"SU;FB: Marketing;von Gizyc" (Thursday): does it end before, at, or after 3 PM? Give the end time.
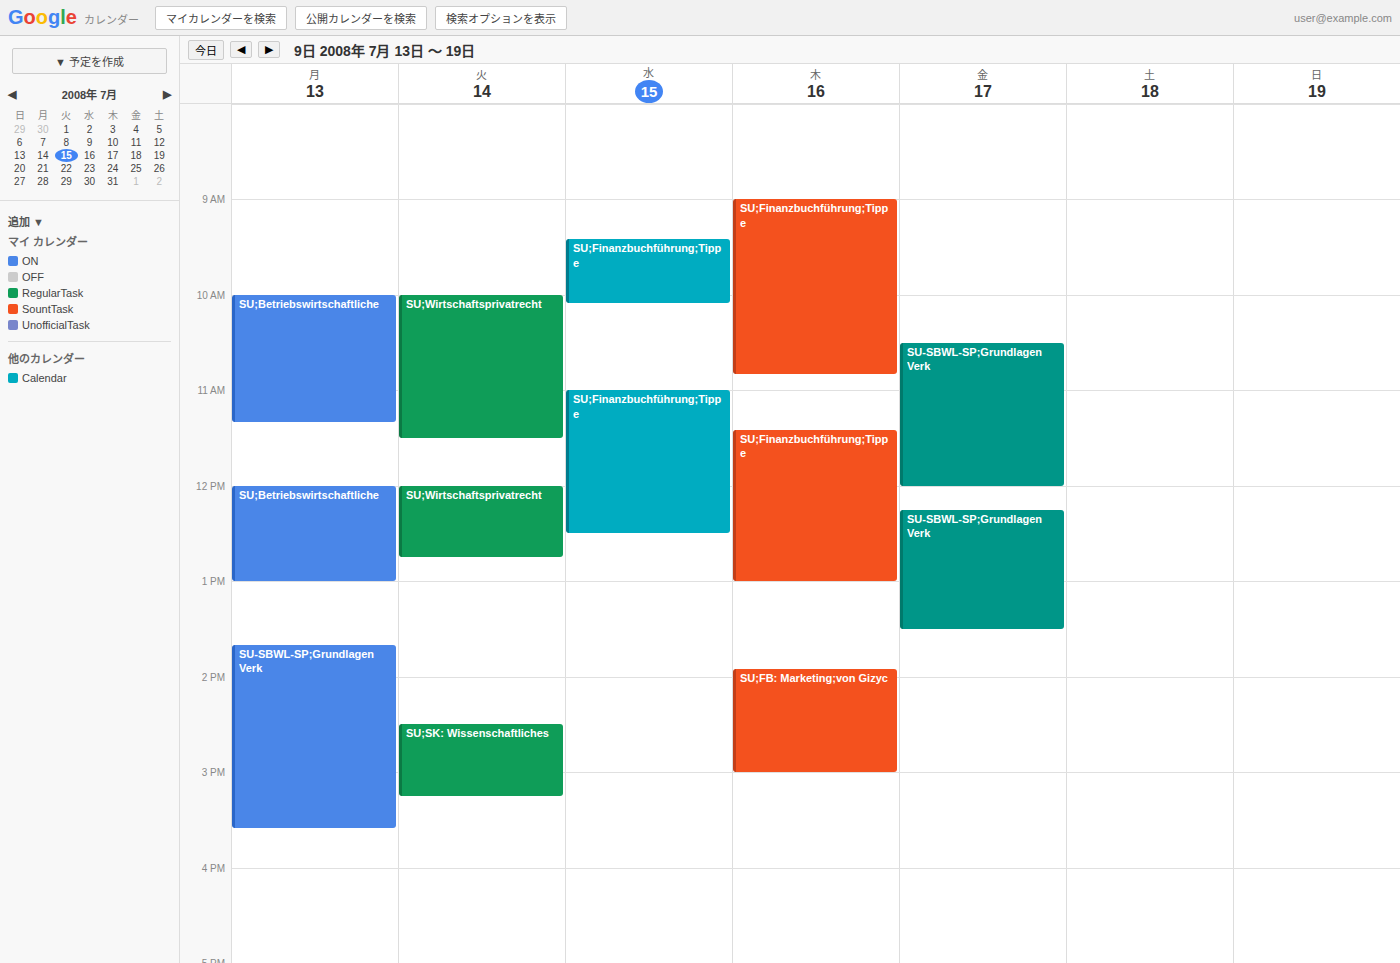
3:00 PM -- exactly at 3 PM, on the 3 PM line.